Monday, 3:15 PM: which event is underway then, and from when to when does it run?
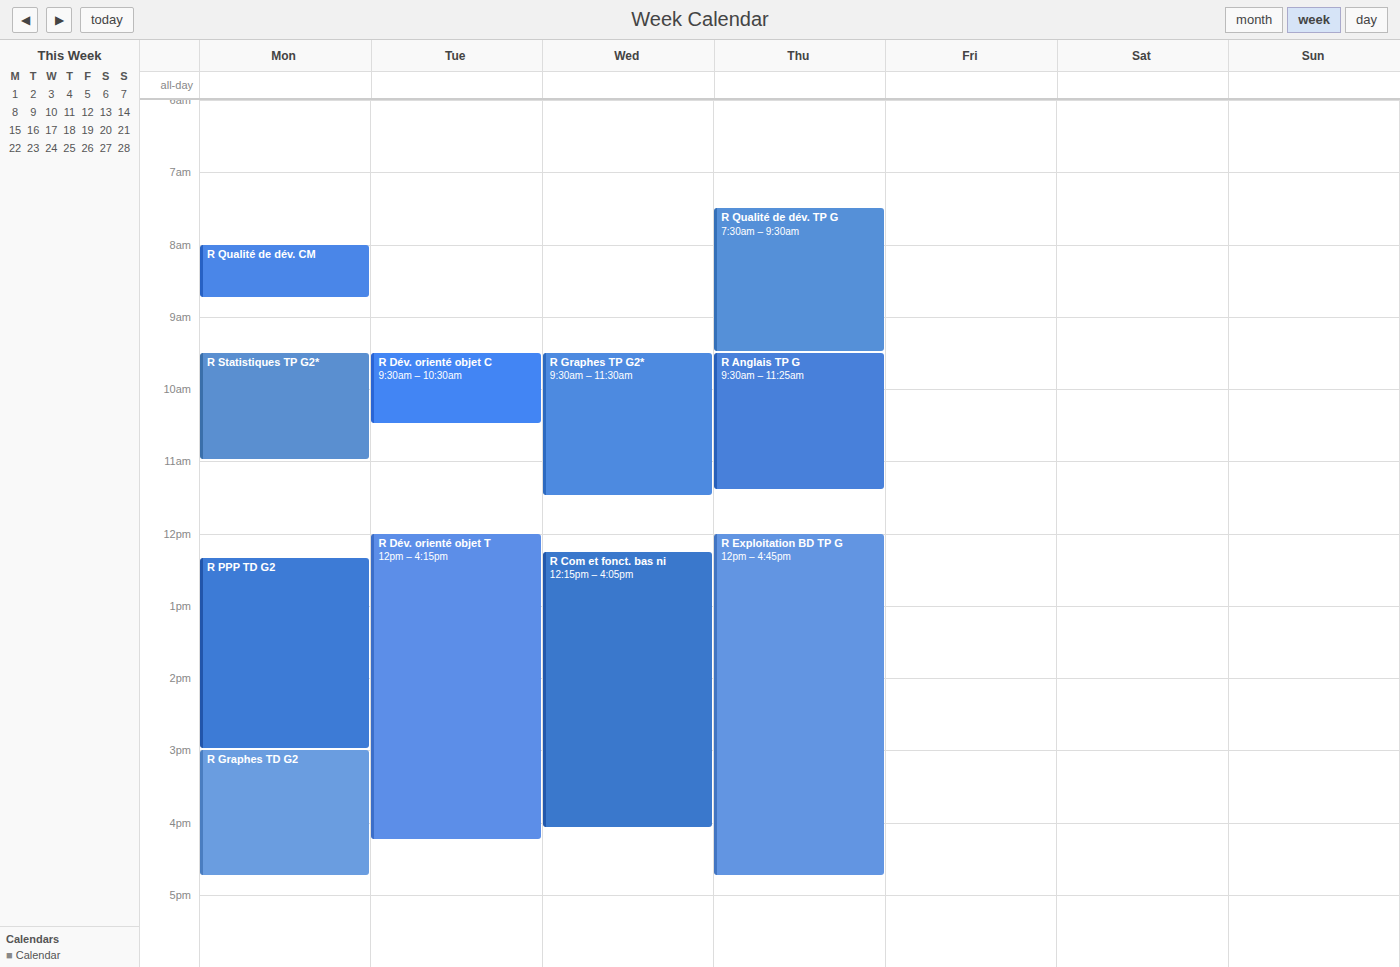
"R Graphes TD G2", 3:00 PM to 4:45 PM